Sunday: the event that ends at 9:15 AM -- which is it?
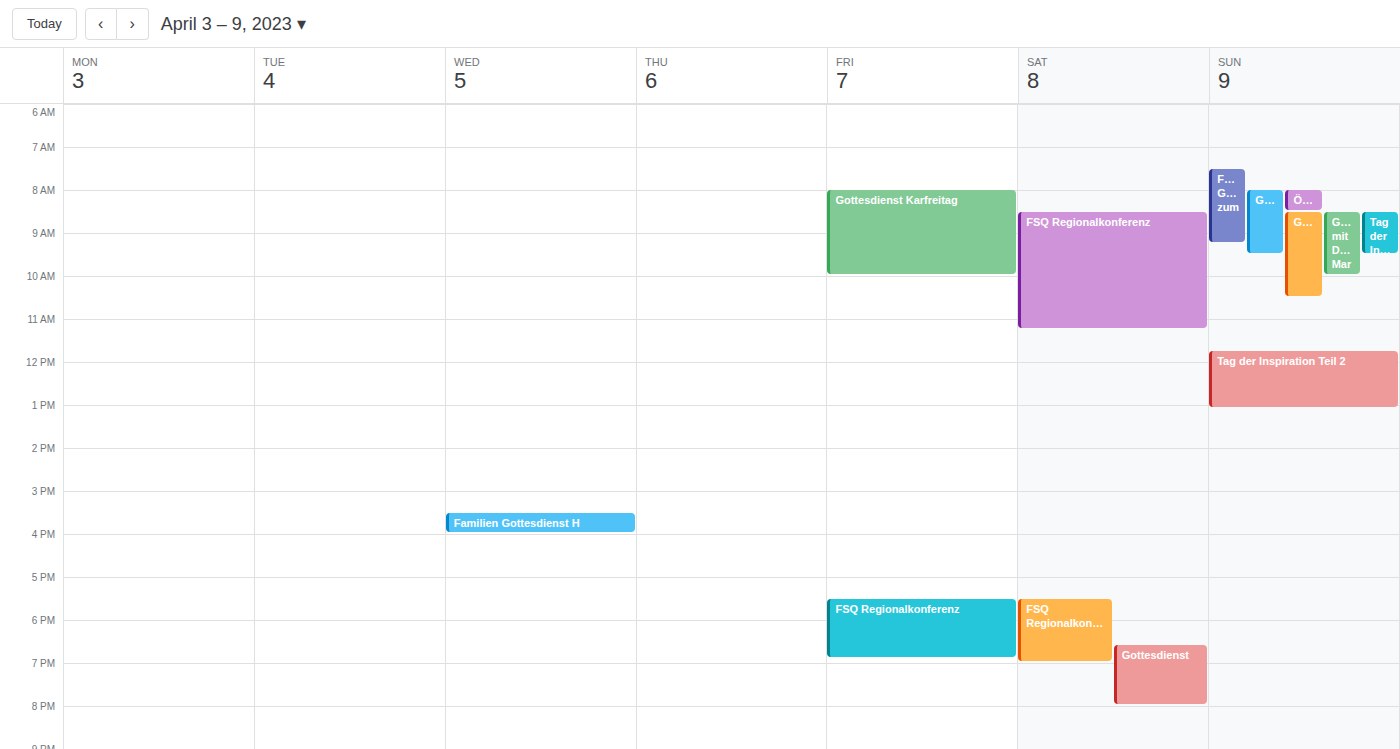
"Familien Gottesdienst zum"